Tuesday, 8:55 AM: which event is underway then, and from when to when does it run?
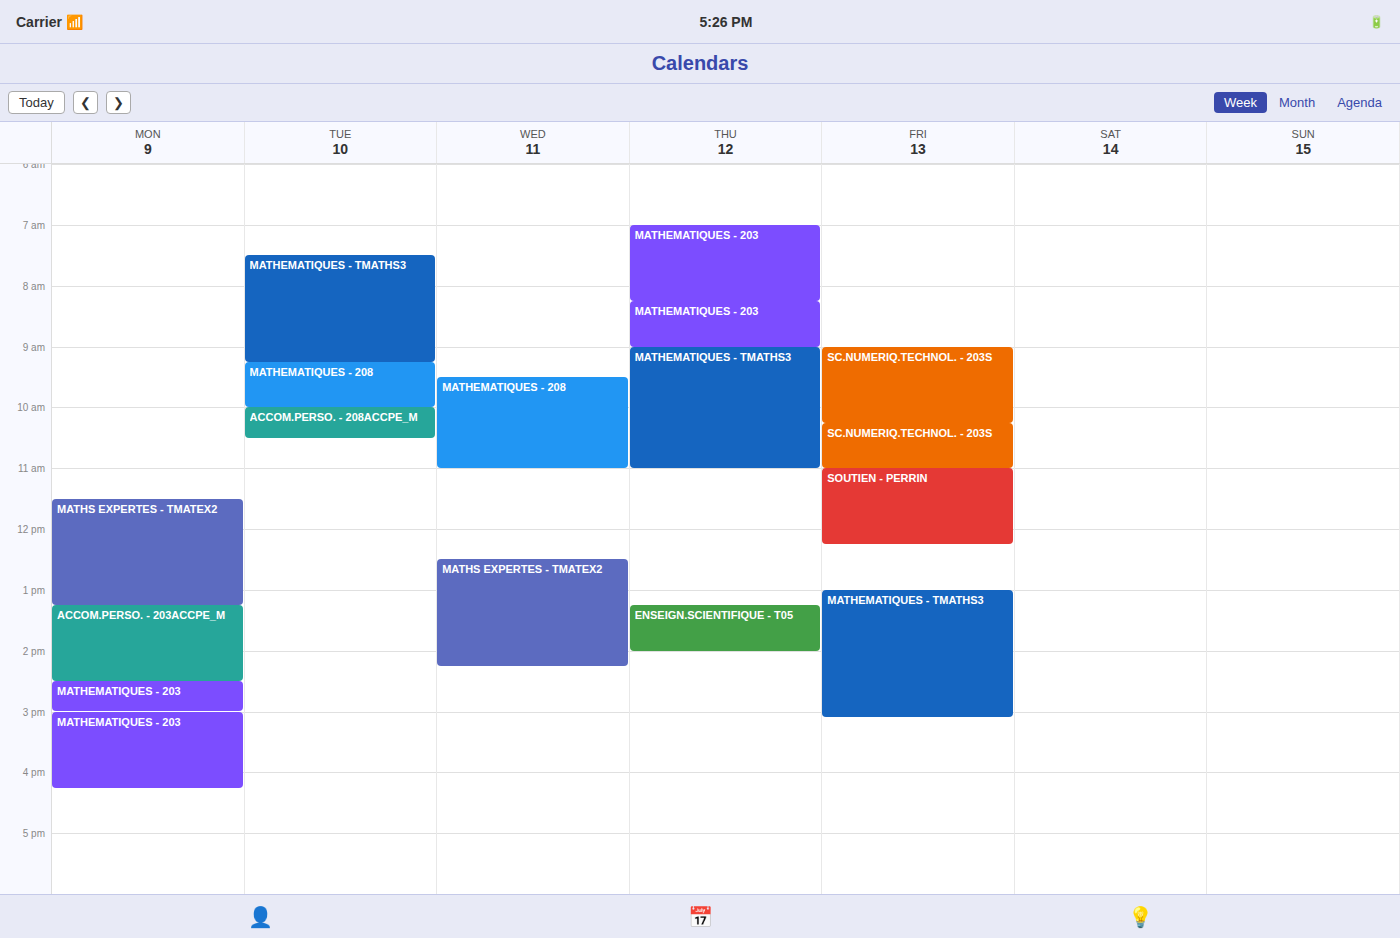
"MATHEMATIQUES - TMATHS3", 7:30 AM to 9:15 AM